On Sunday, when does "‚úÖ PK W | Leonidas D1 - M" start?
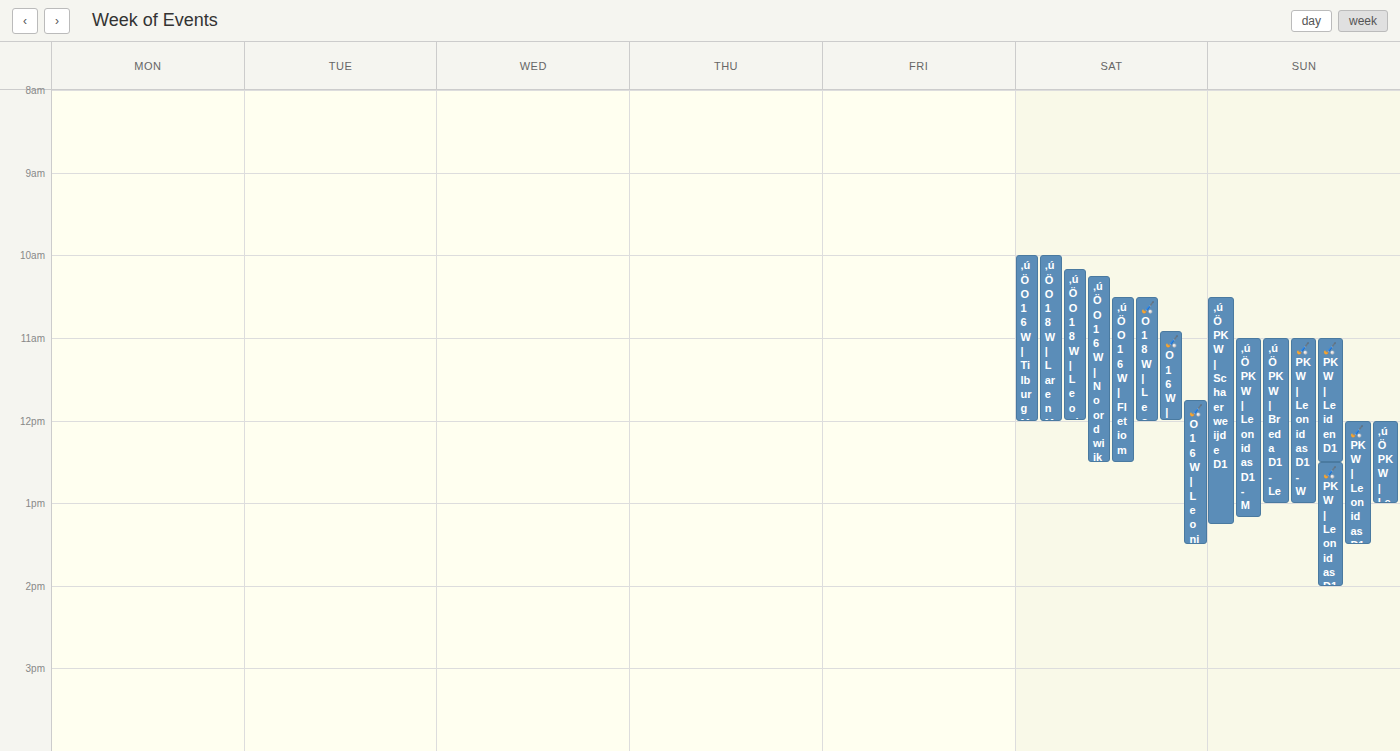
11:00 AM